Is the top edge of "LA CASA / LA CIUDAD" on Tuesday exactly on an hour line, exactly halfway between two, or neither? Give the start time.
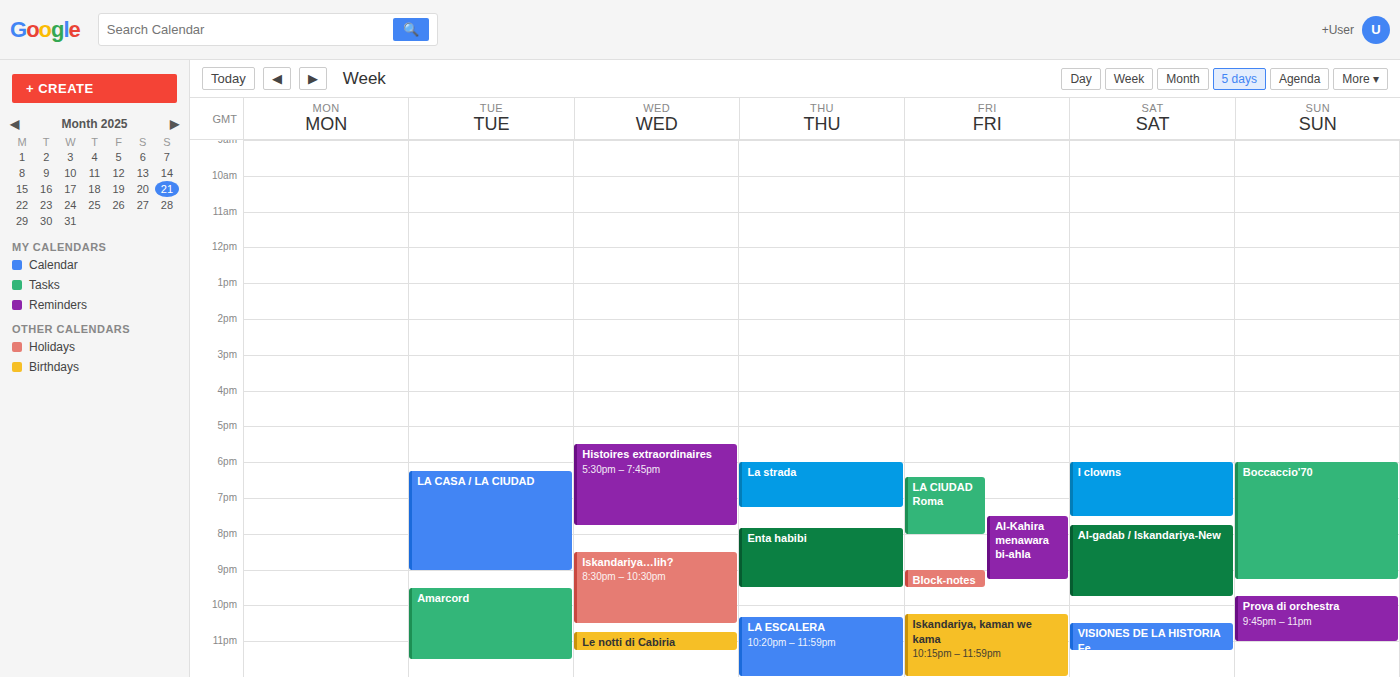
6:15 PM -- neither: a quarter of the way from the 6 PM line to the 7 PM line.